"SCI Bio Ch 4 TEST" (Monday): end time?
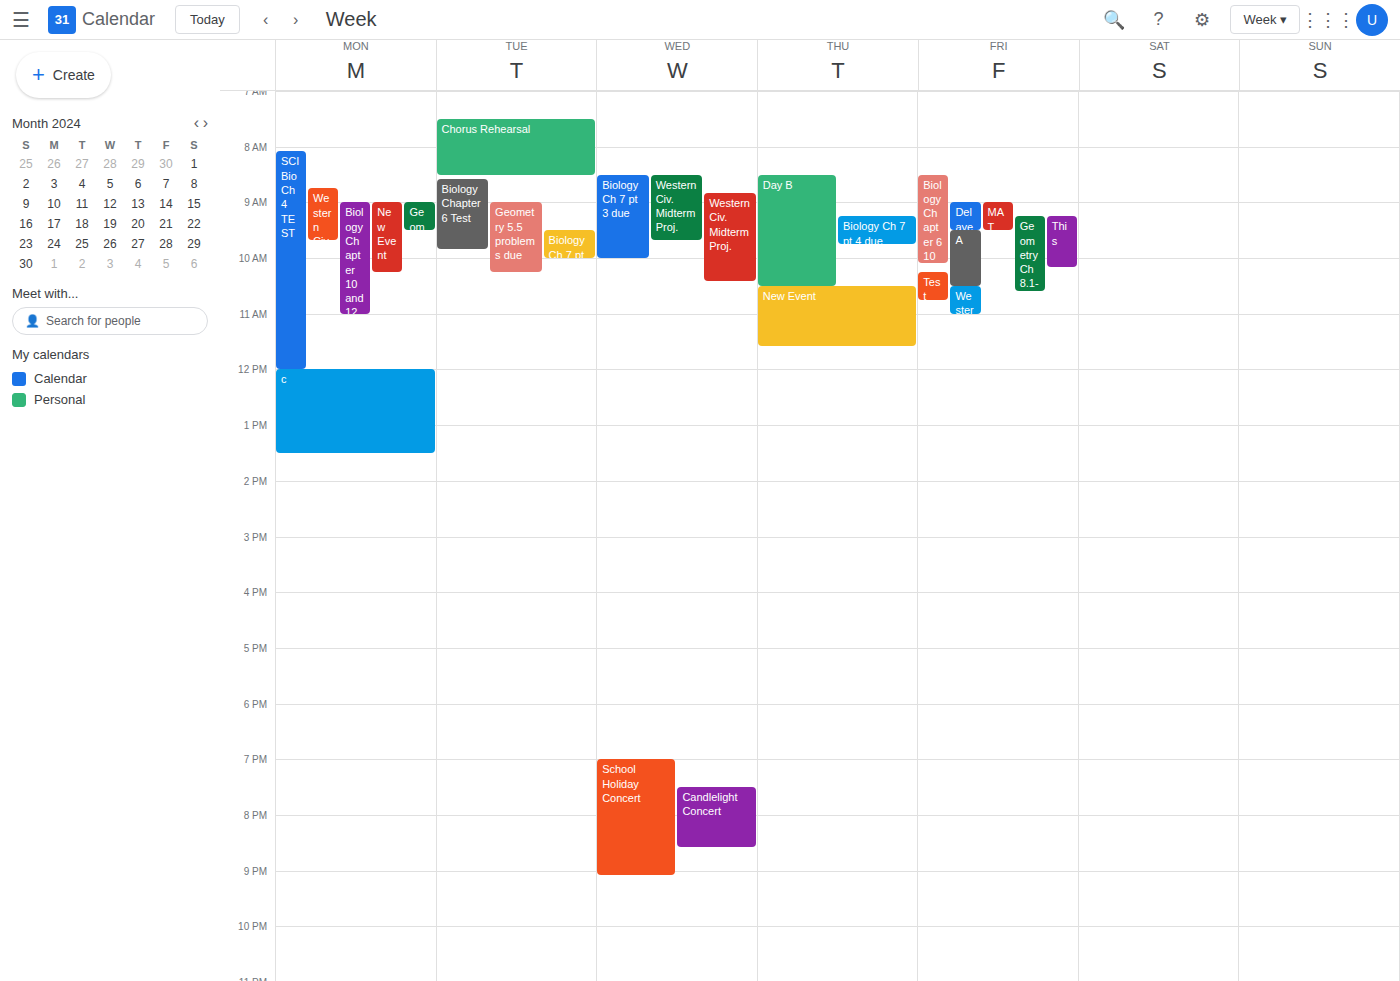
12:00 PM